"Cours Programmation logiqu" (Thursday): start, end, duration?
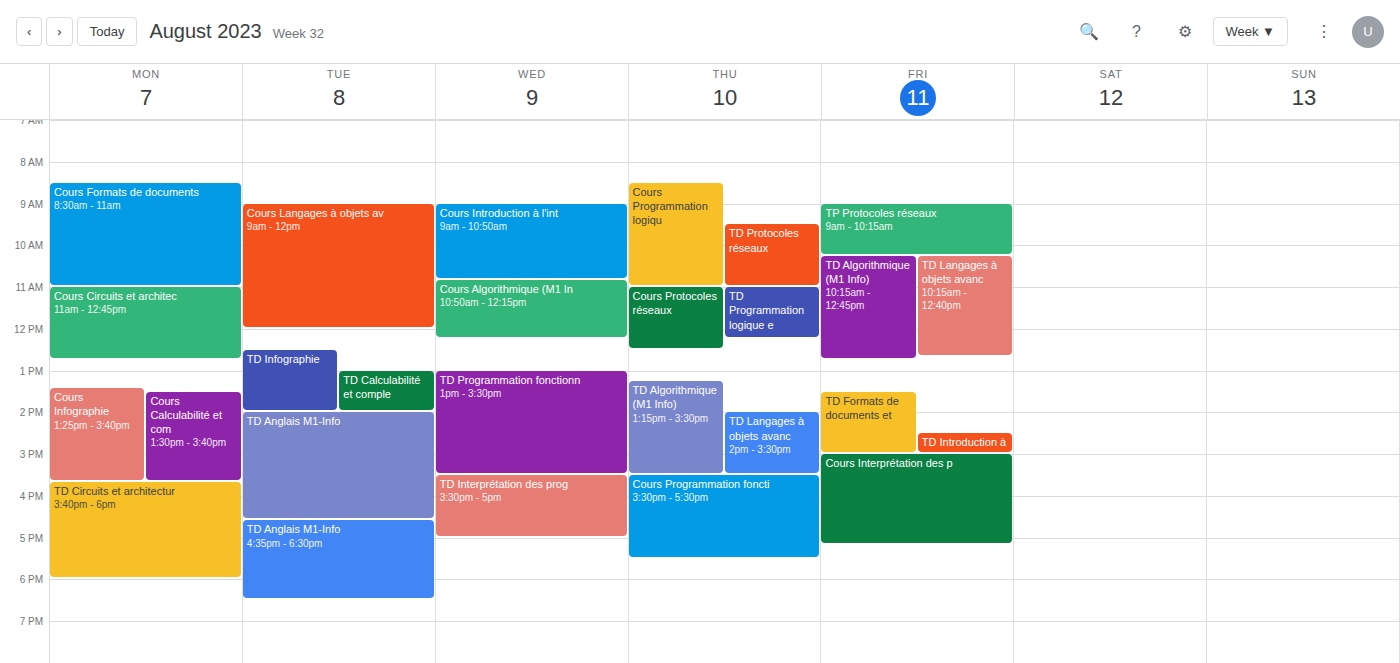
8:30 AM to 11:00 AM, 2 hours 30 minutes